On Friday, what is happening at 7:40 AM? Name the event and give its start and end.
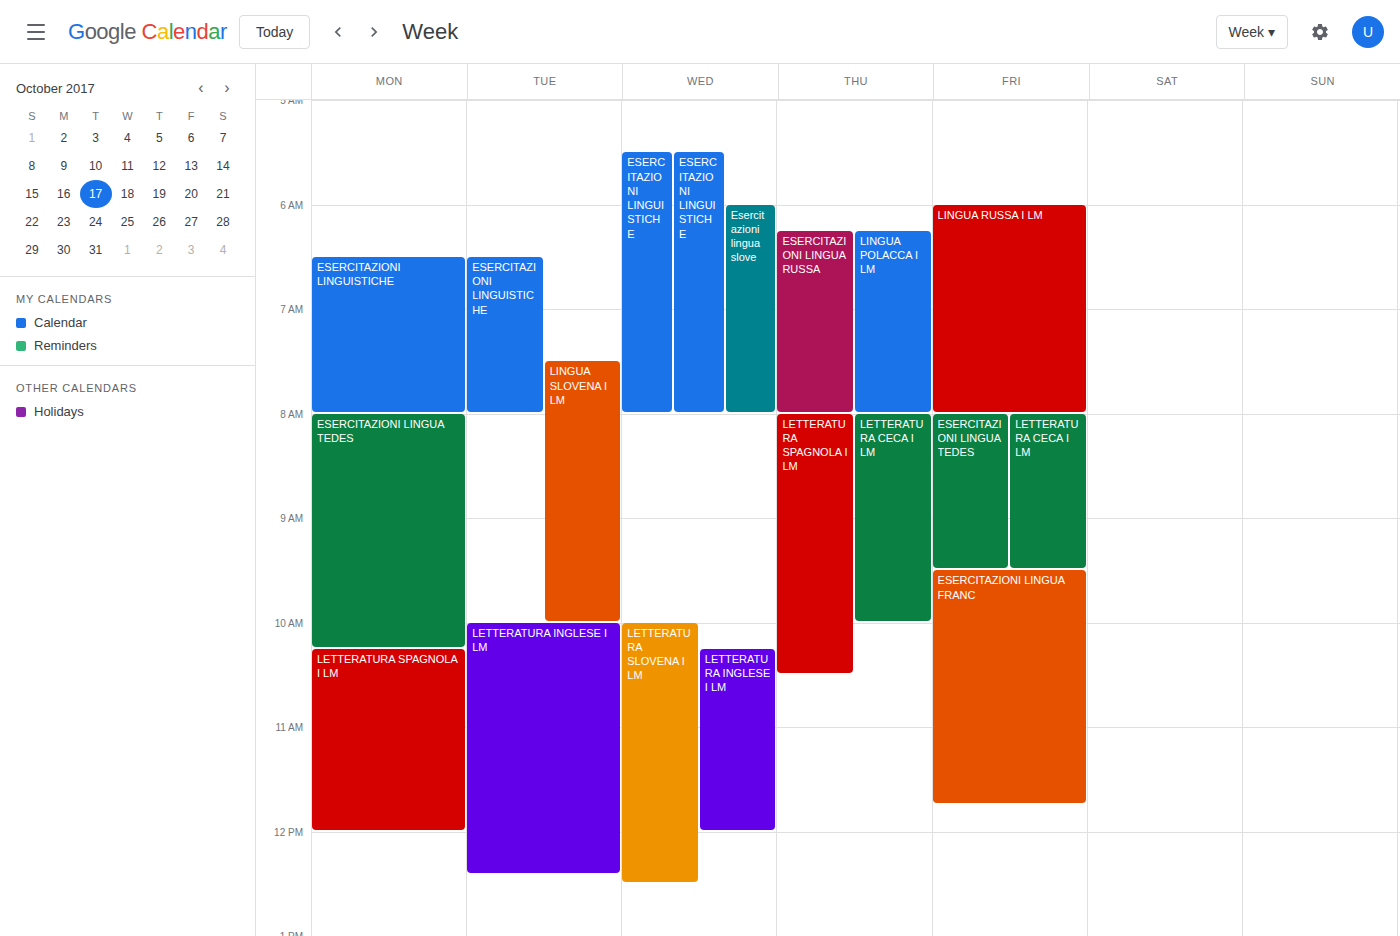
"LINGUA RUSSA I LM", 6:00 AM to 8:00 AM